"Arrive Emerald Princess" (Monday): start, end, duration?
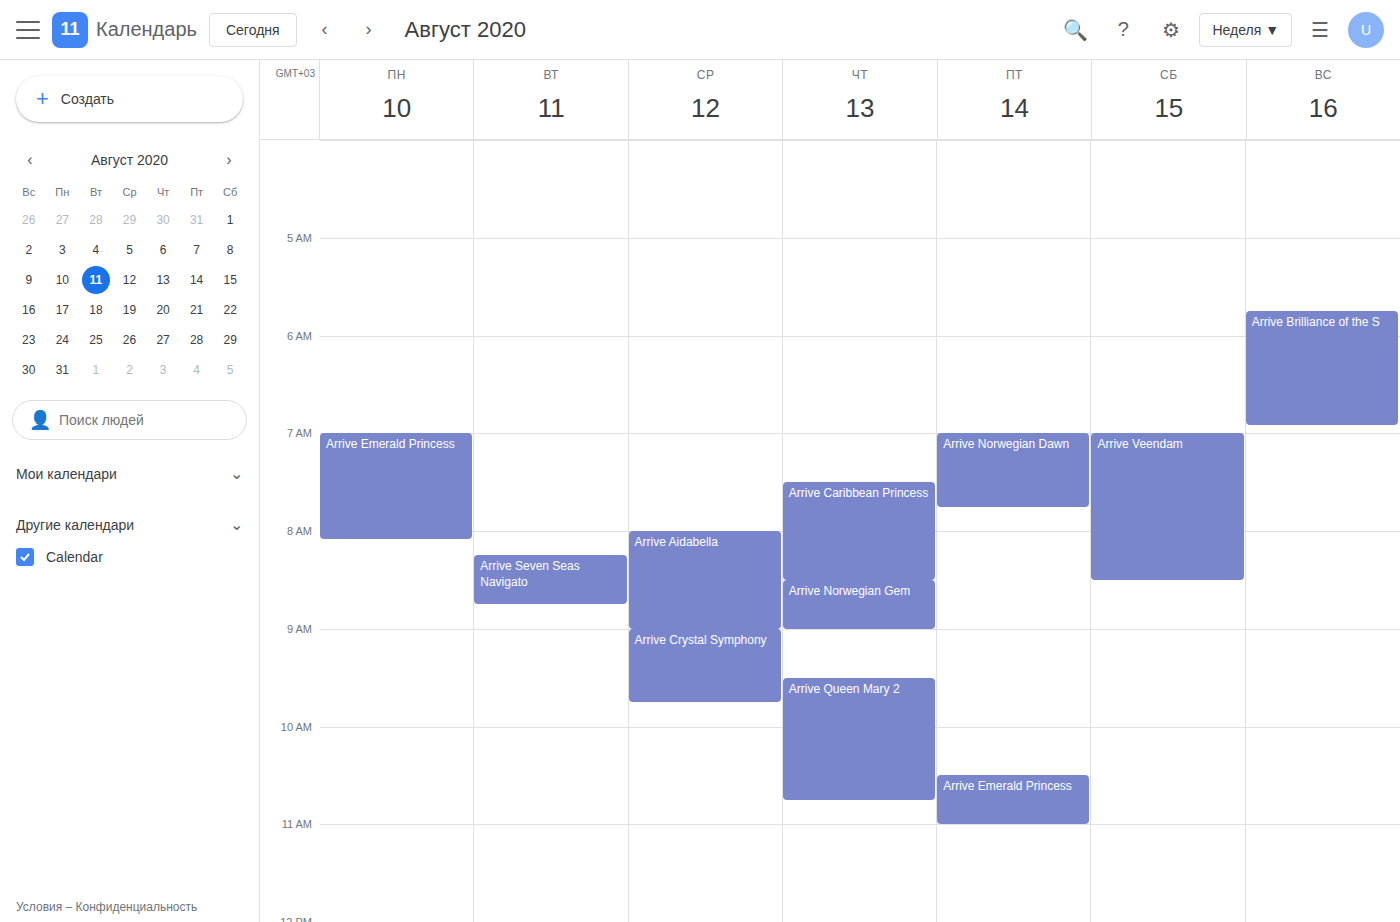
7:00 AM to 8:05 AM, 1 hour 5 minutes